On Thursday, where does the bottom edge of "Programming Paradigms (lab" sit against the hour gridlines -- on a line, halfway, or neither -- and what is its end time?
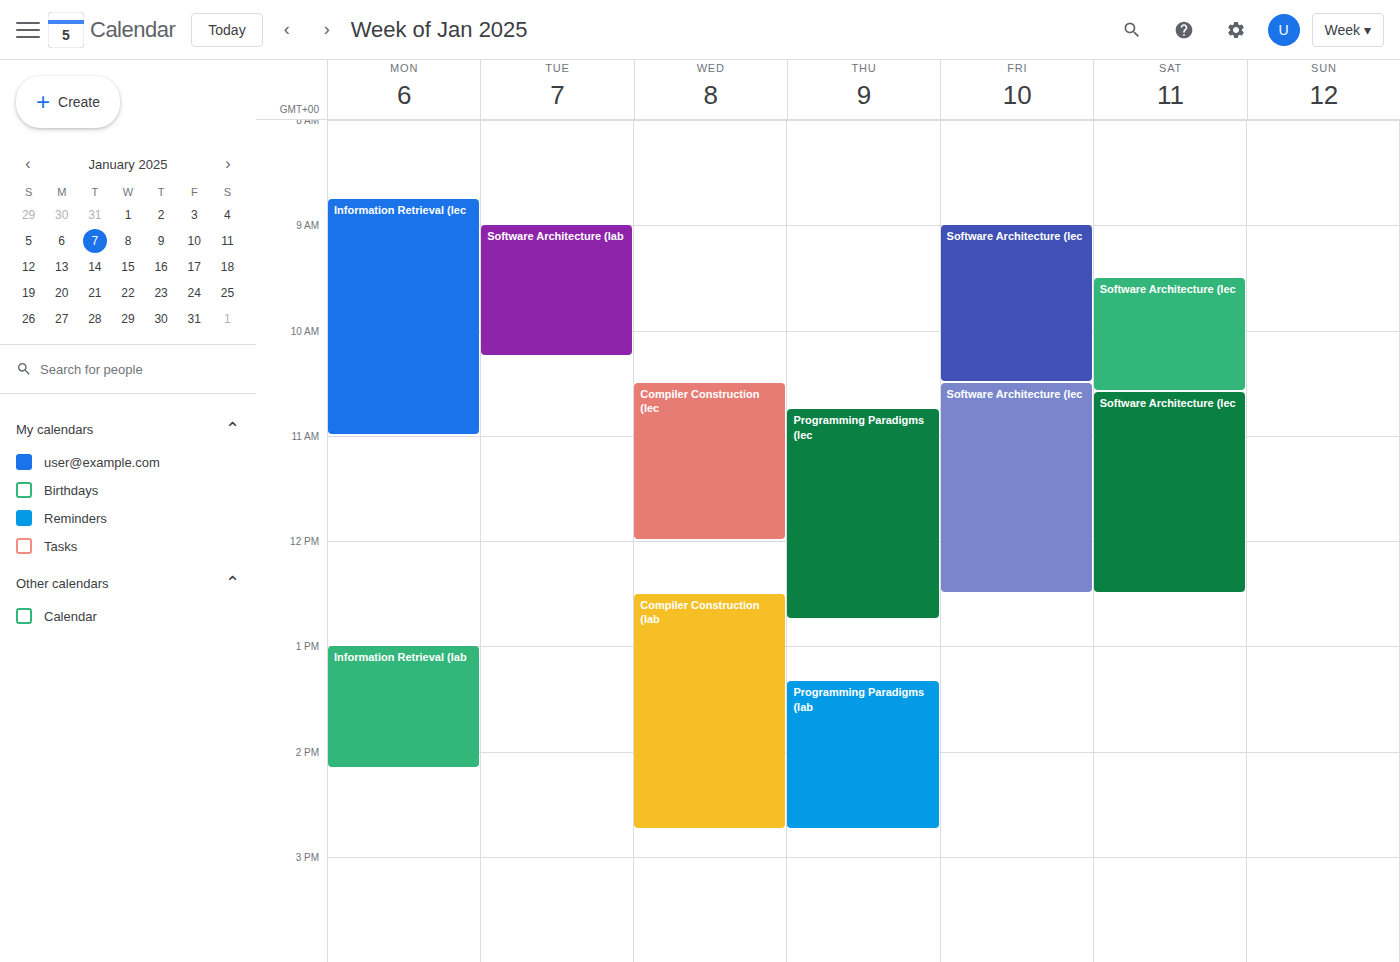
14:45 -- neither: three quarters of the way from the 14:00 line to the 15:00 line.